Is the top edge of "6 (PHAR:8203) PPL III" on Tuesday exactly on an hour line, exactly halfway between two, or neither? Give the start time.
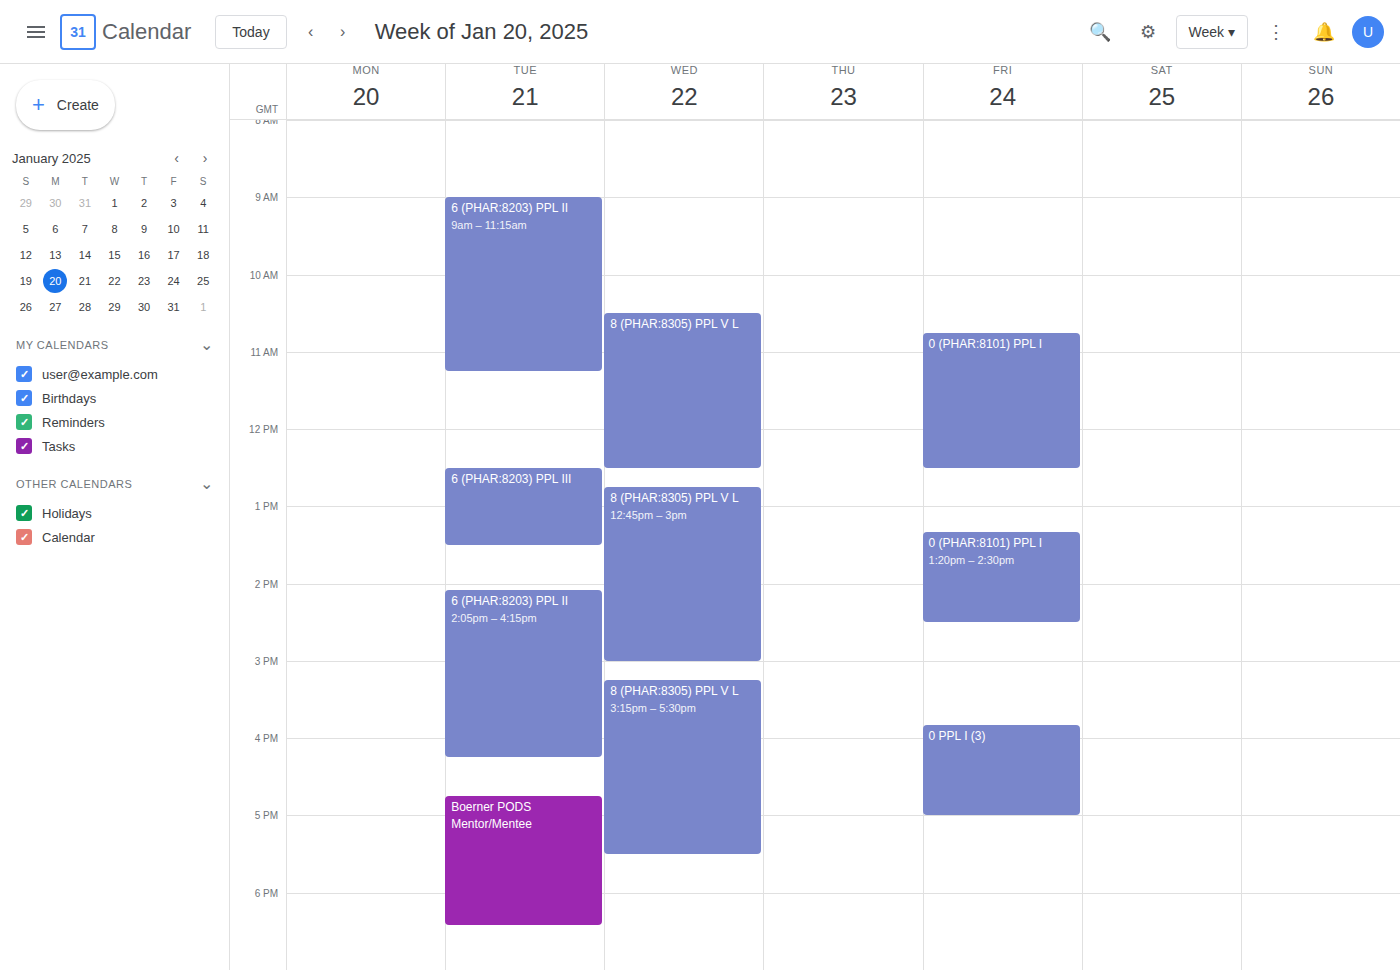
12:30 -- halfway between the 12:00 and 13:00 lines.